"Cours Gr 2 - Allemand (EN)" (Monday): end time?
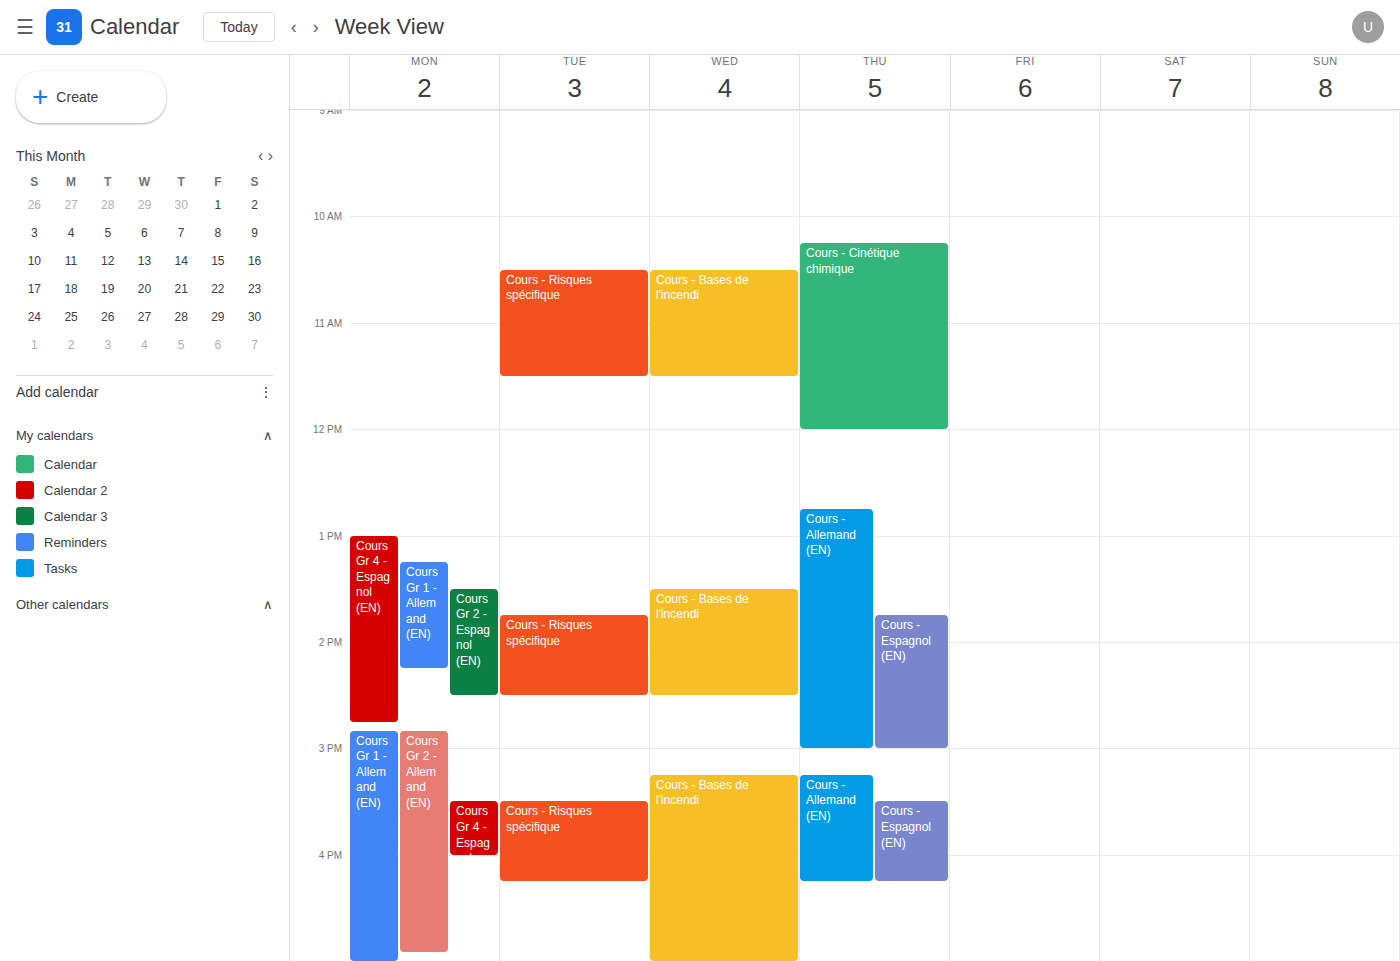
4:55 PM